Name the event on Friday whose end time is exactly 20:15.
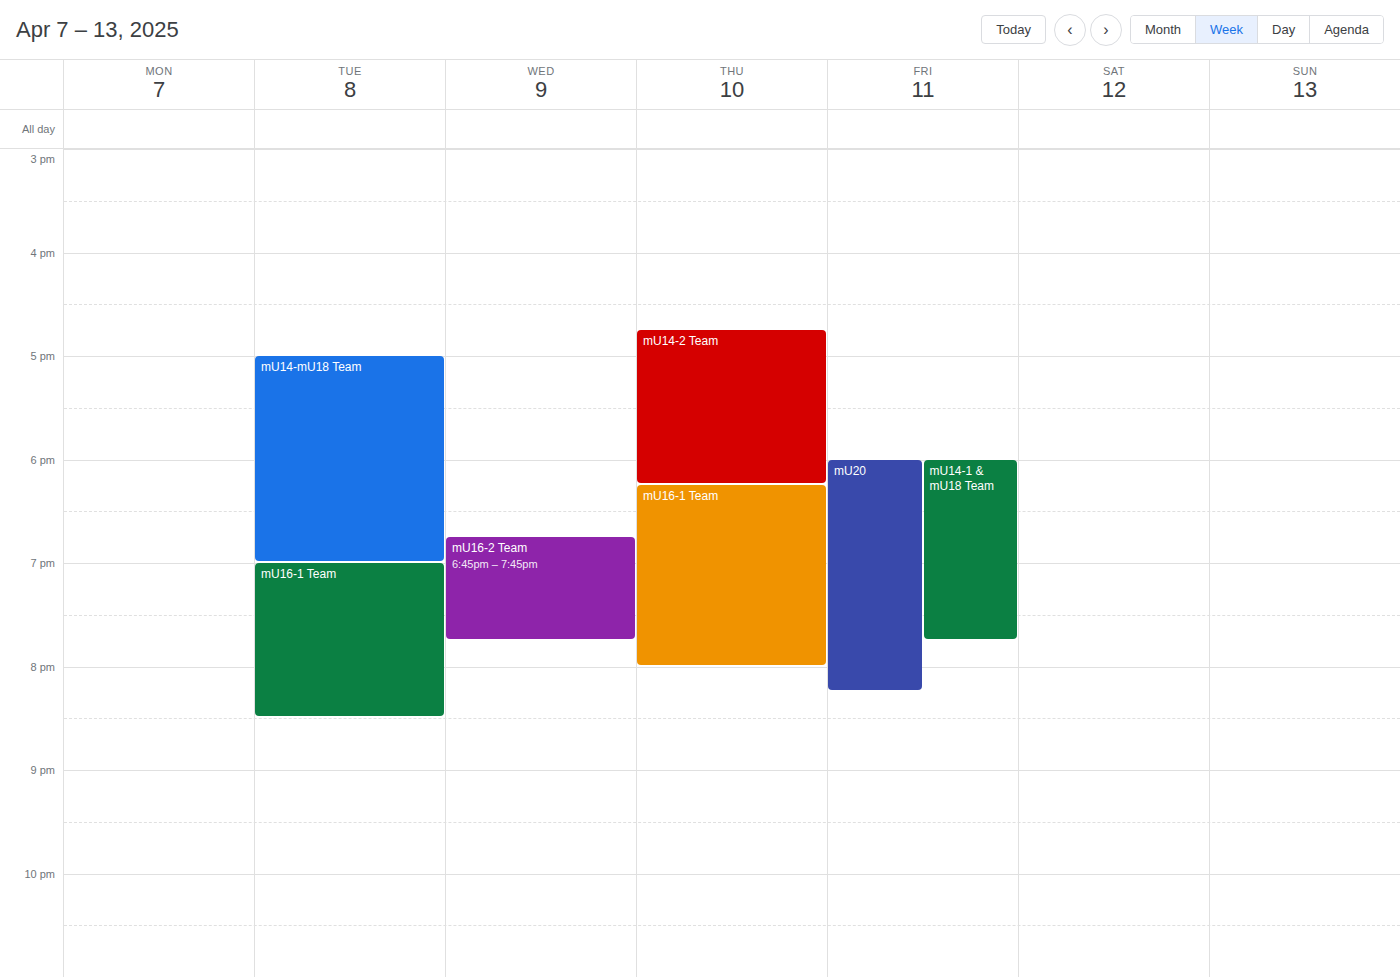
"mU20"